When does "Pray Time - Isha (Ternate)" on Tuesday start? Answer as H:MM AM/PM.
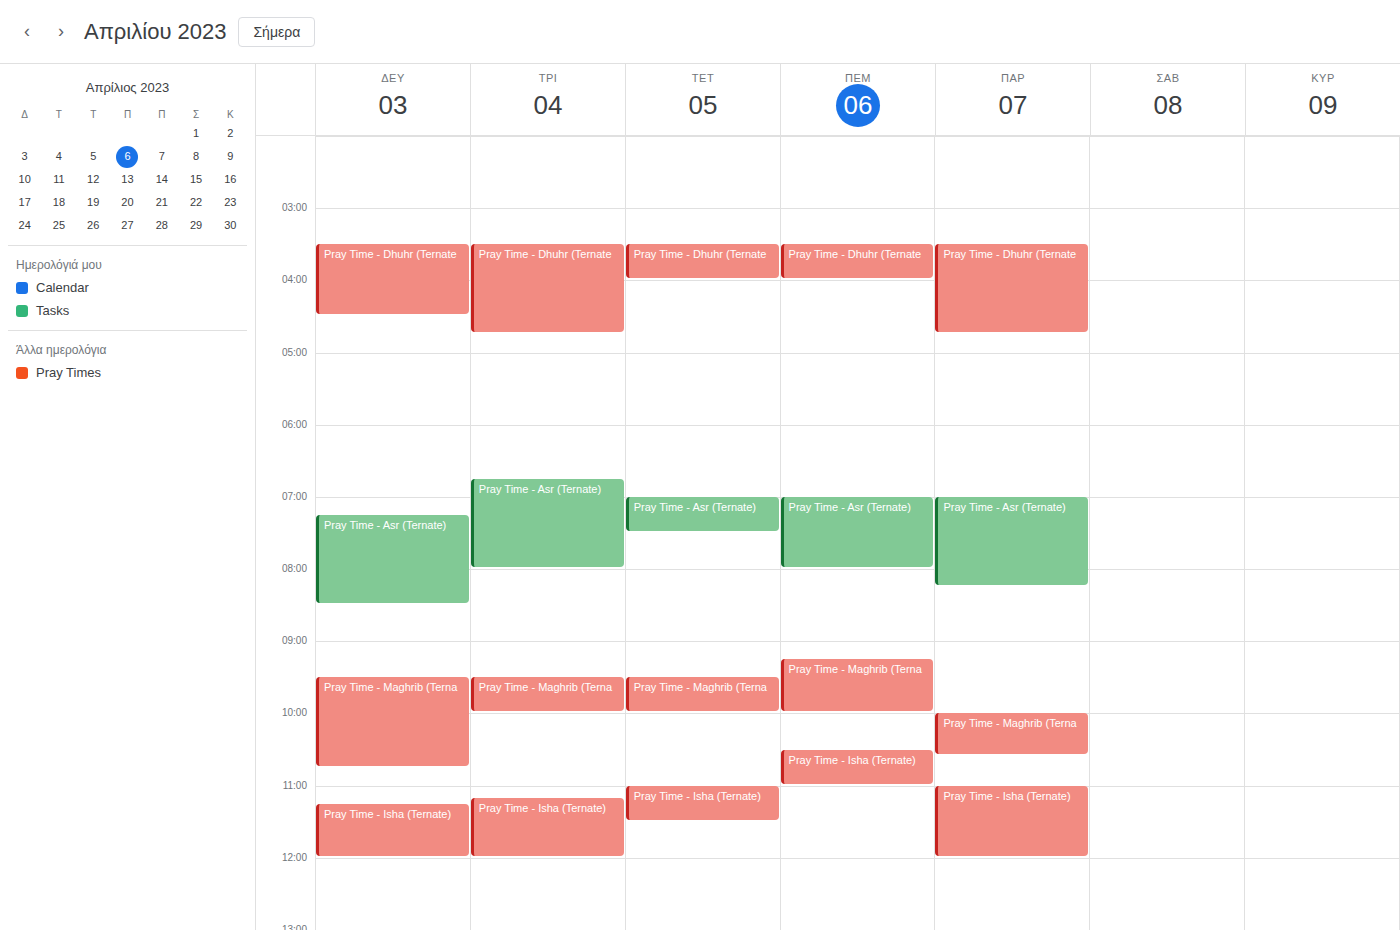
11:10 AM